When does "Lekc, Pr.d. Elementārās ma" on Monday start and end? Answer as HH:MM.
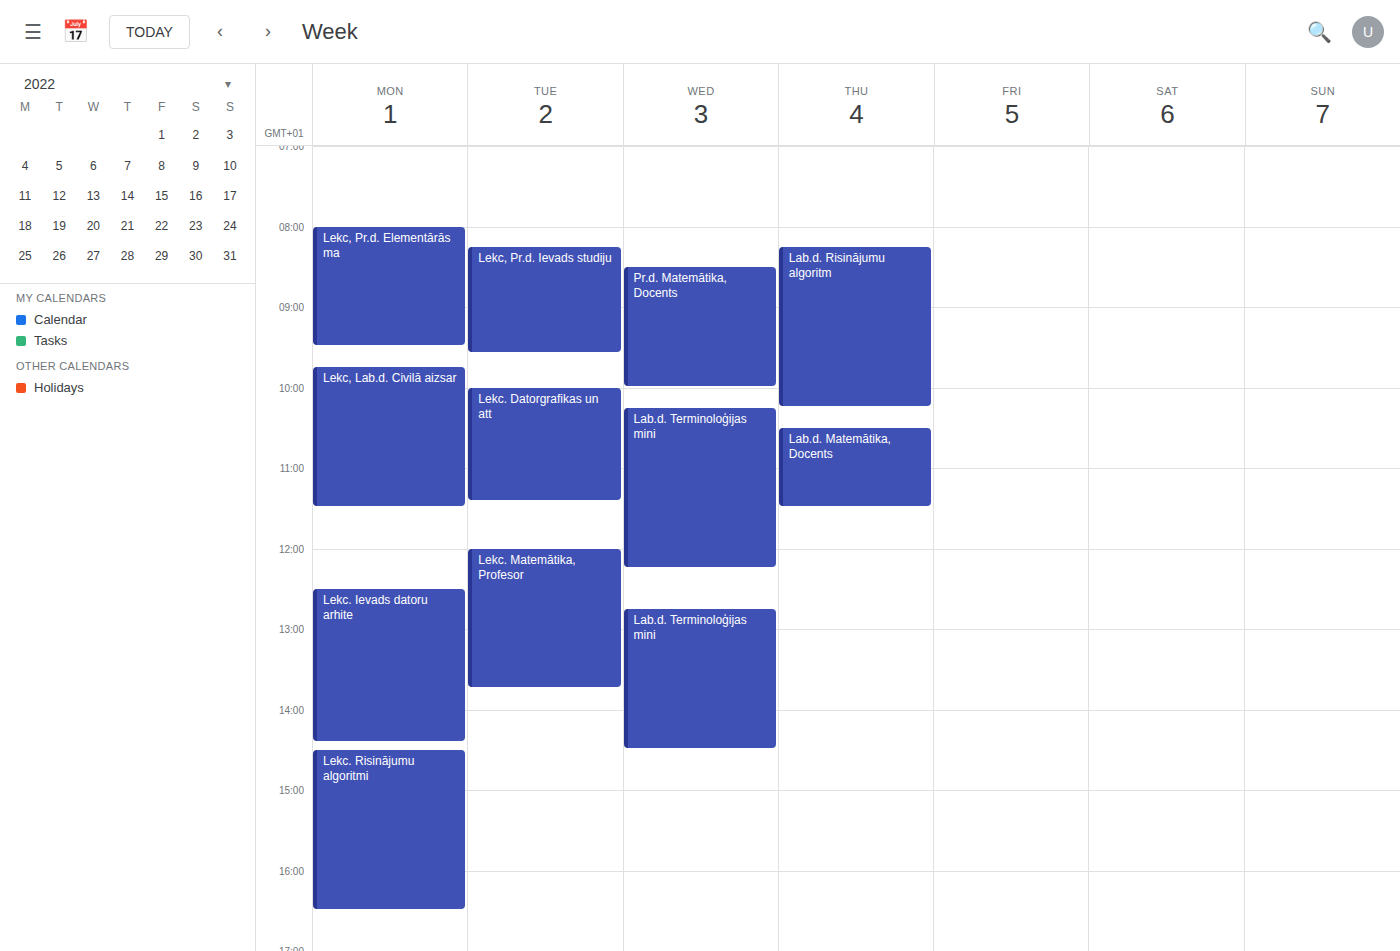
08:00 to 09:30